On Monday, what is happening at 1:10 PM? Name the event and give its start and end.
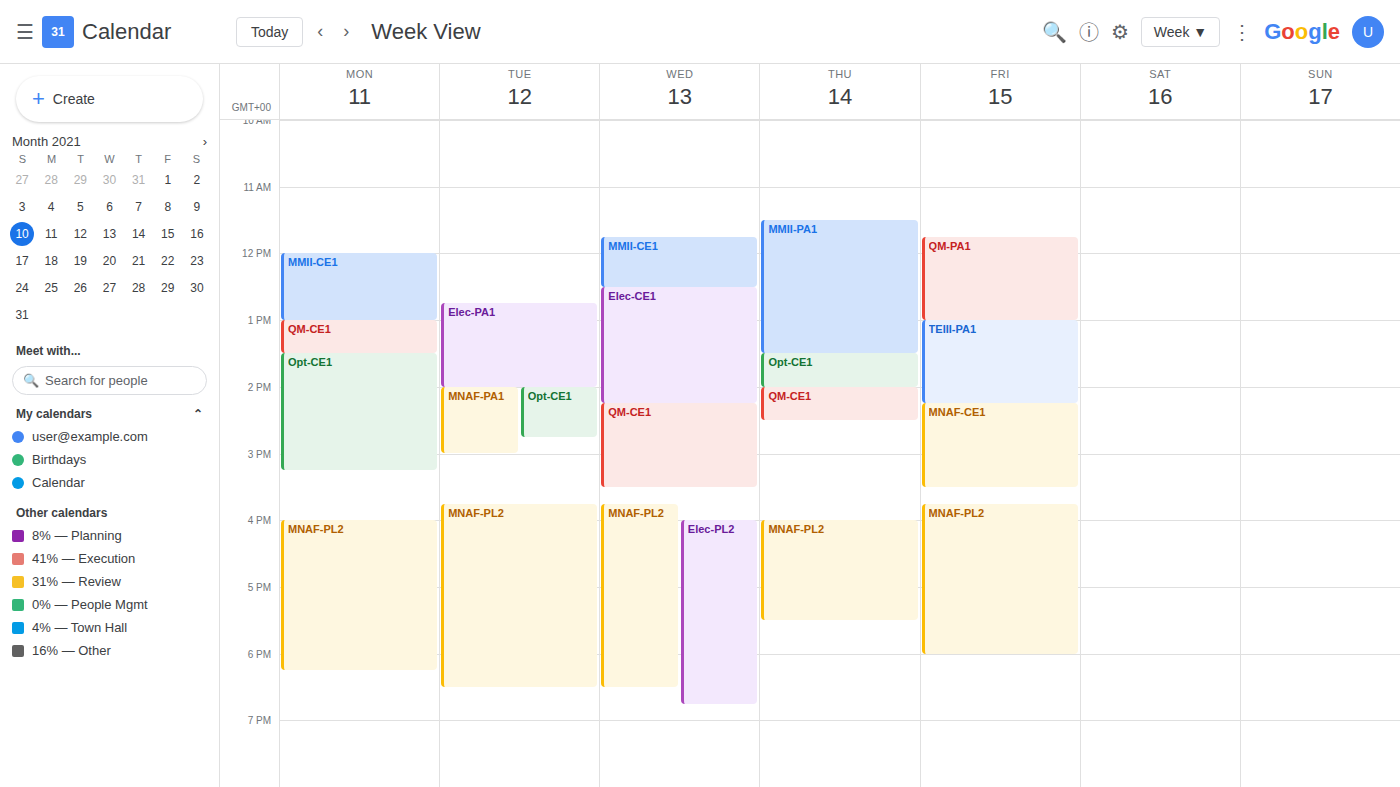
"QM-CE1", 1:00 PM to 1:30 PM